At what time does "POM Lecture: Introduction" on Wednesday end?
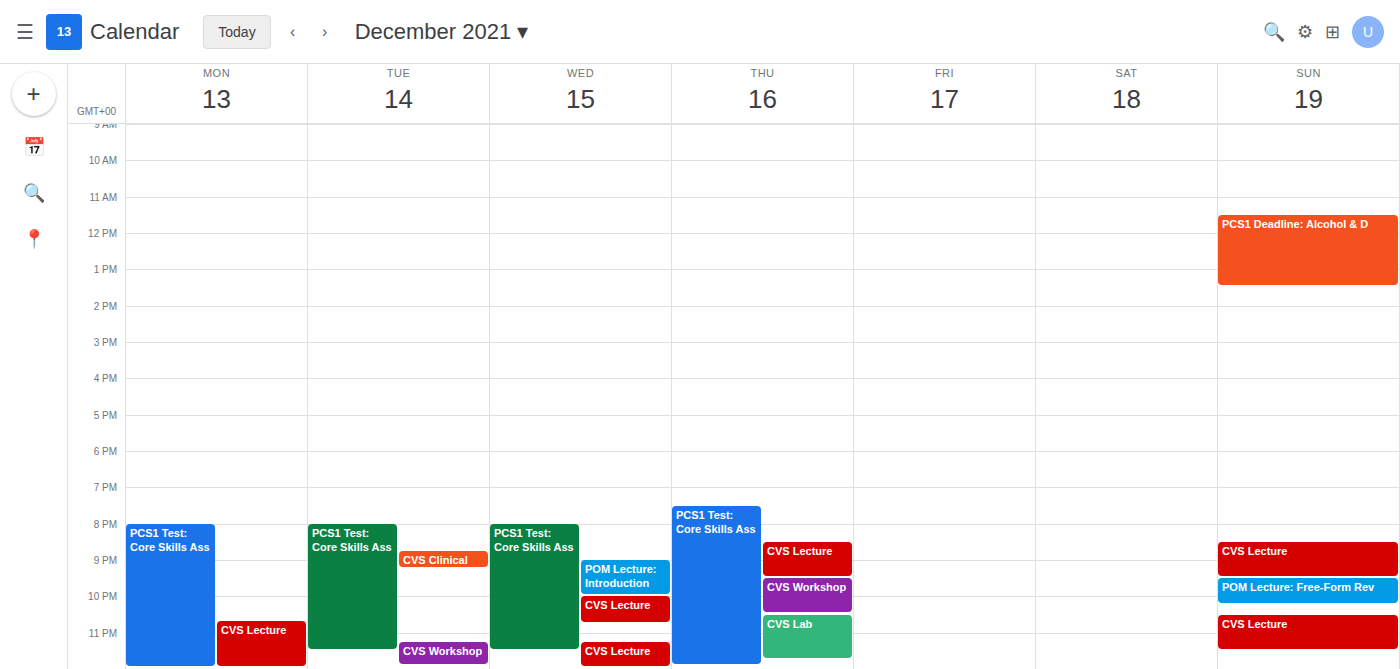
10:00 PM